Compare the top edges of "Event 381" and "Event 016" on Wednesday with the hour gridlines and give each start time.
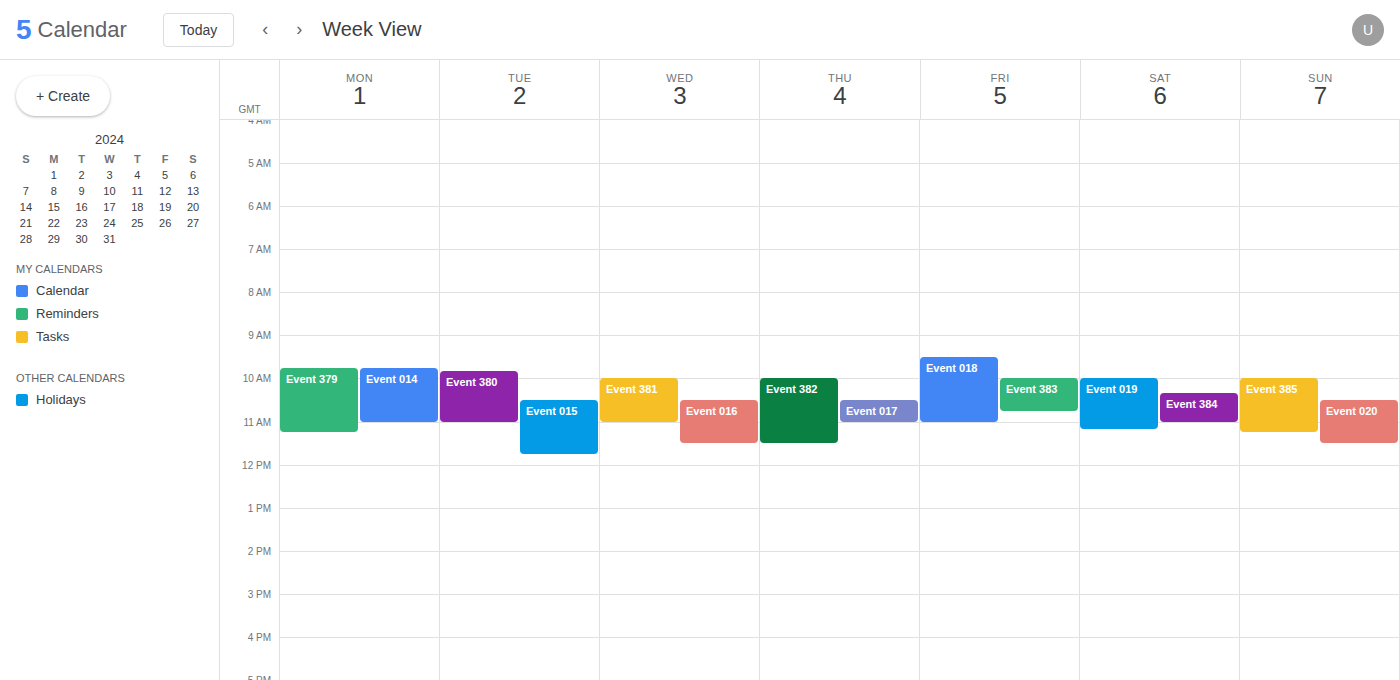
"Event 381": 10:00 AM, exactly on the 10 AM line. "Event 016": 10:30 AM, halfway between the 10 AM and 11 AM lines.